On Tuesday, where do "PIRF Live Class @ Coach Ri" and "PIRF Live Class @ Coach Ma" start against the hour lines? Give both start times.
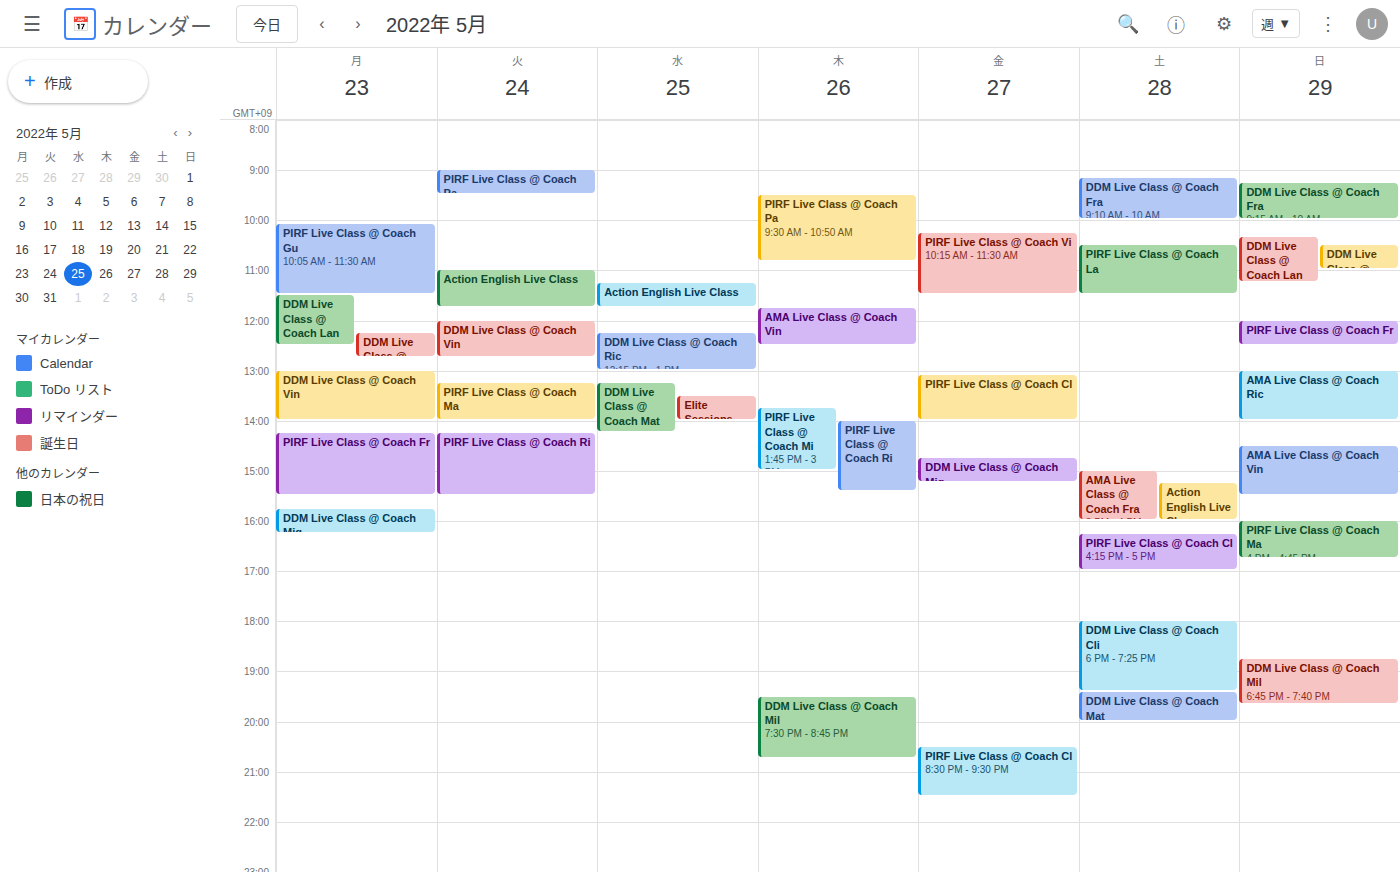
"PIRF Live Class @ Coach Ri": 14:15, neither: a quarter of the way from the 14:00 line to the 15:00 line. "PIRF Live Class @ Coach Ma": 13:15, neither: a quarter of the way from the 13:00 line to the 14:00 line.